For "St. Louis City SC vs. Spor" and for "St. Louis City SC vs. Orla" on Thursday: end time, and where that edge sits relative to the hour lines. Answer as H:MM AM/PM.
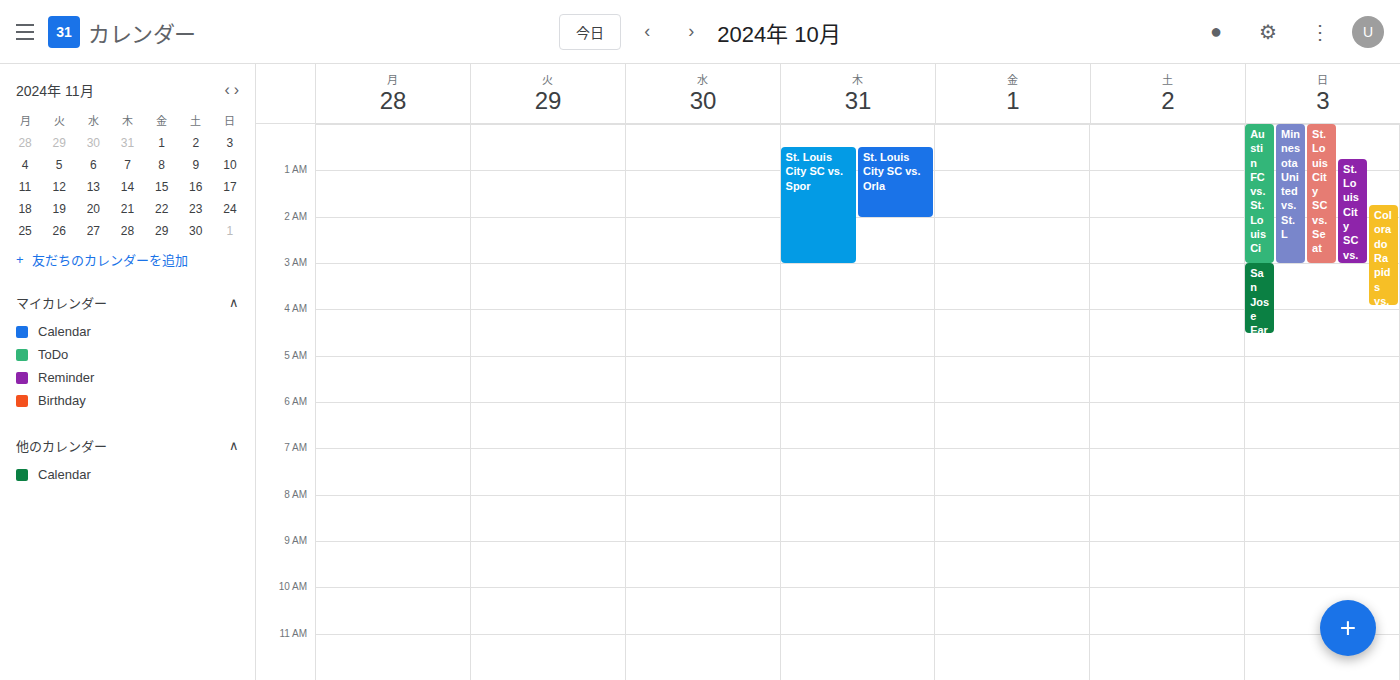
"St. Louis City SC vs. Spor": 3:00 AM, exactly on the 3 AM line. "St. Louis City SC vs. Orla": 2:00 AM, exactly on the 2 AM line.